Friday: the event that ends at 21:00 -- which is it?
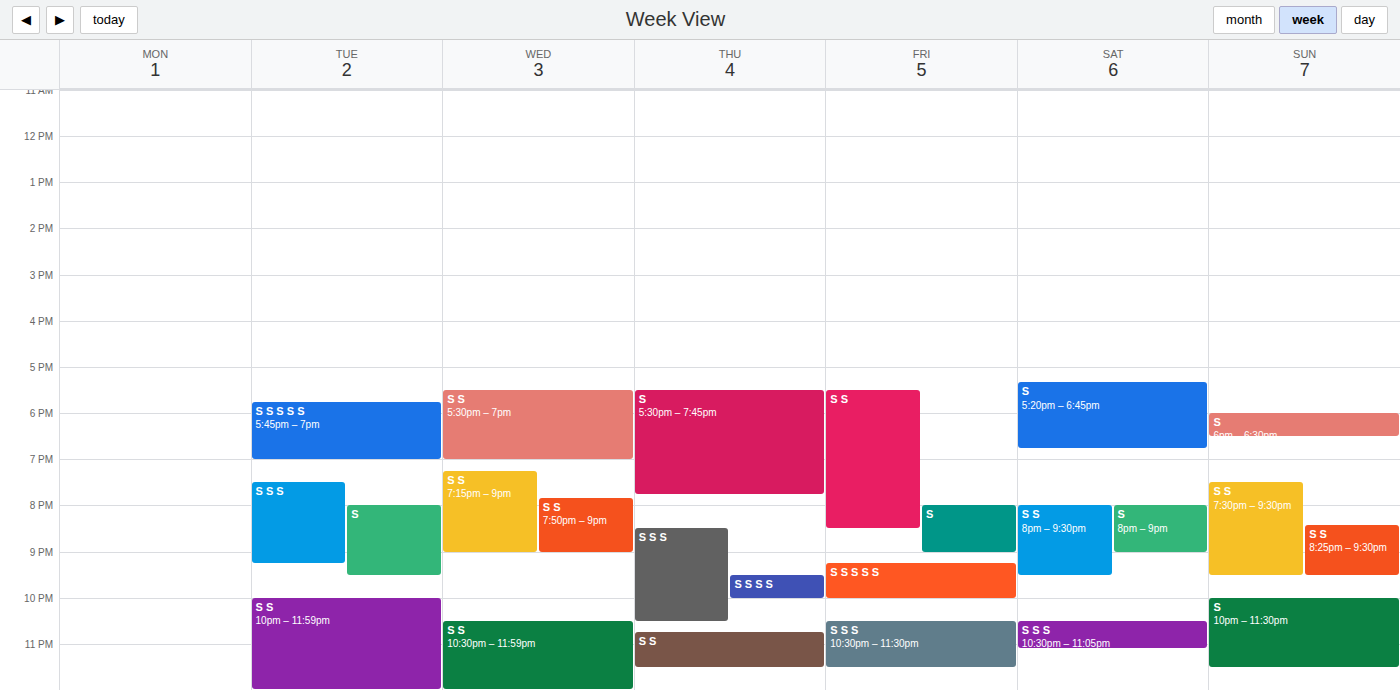
"S"